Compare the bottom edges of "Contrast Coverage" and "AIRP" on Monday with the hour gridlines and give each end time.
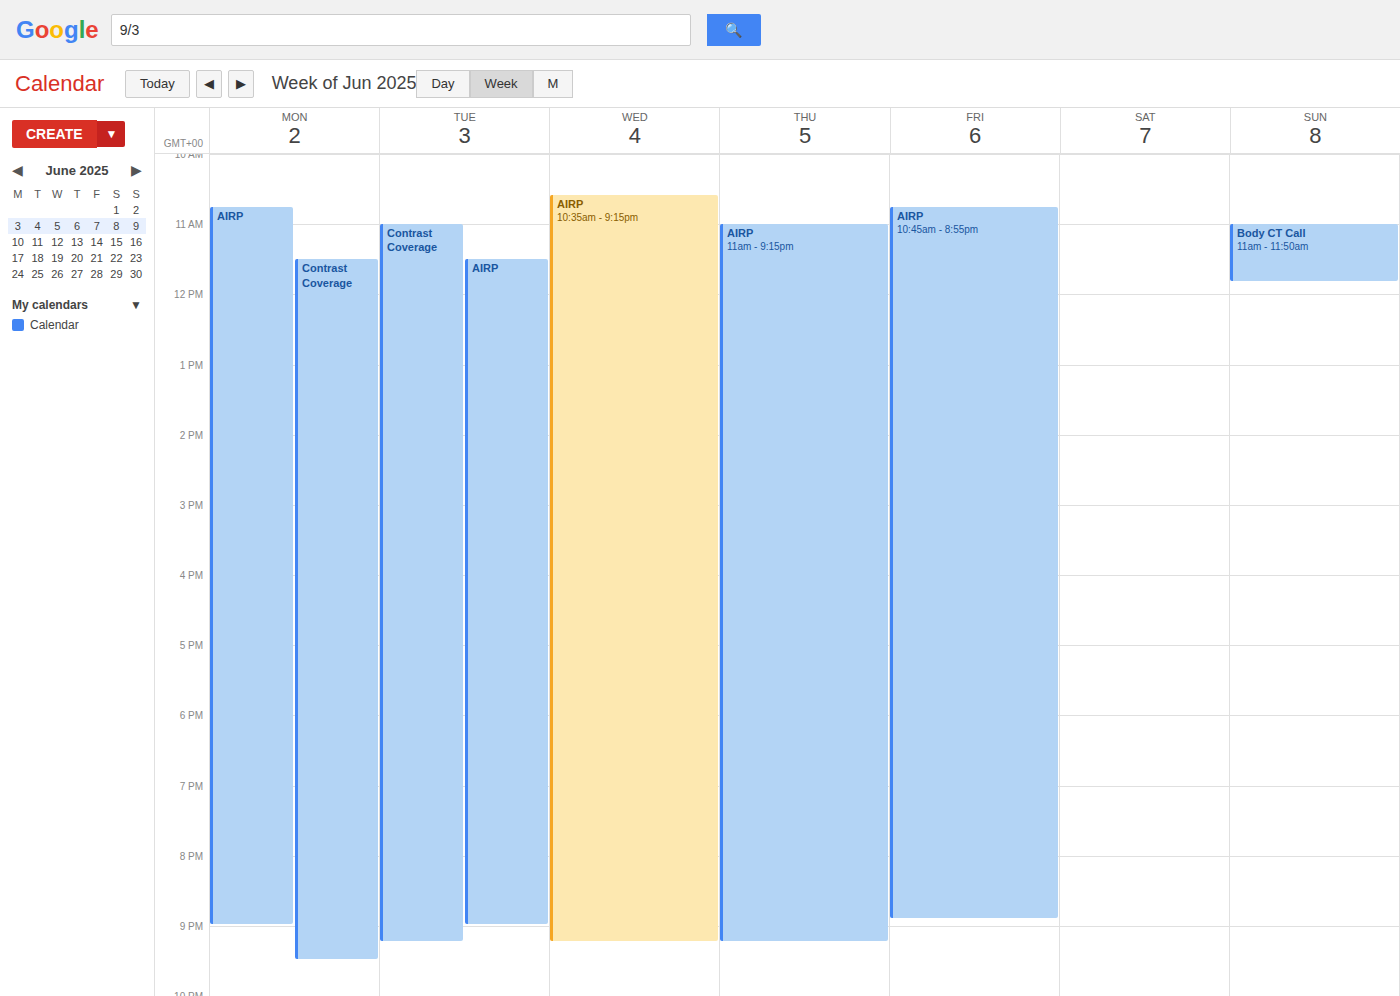
"Contrast Coverage": 9:30 PM, halfway between the 9 PM and 10 PM lines. "AIRP": 9:00 PM, exactly on the 9 PM line.